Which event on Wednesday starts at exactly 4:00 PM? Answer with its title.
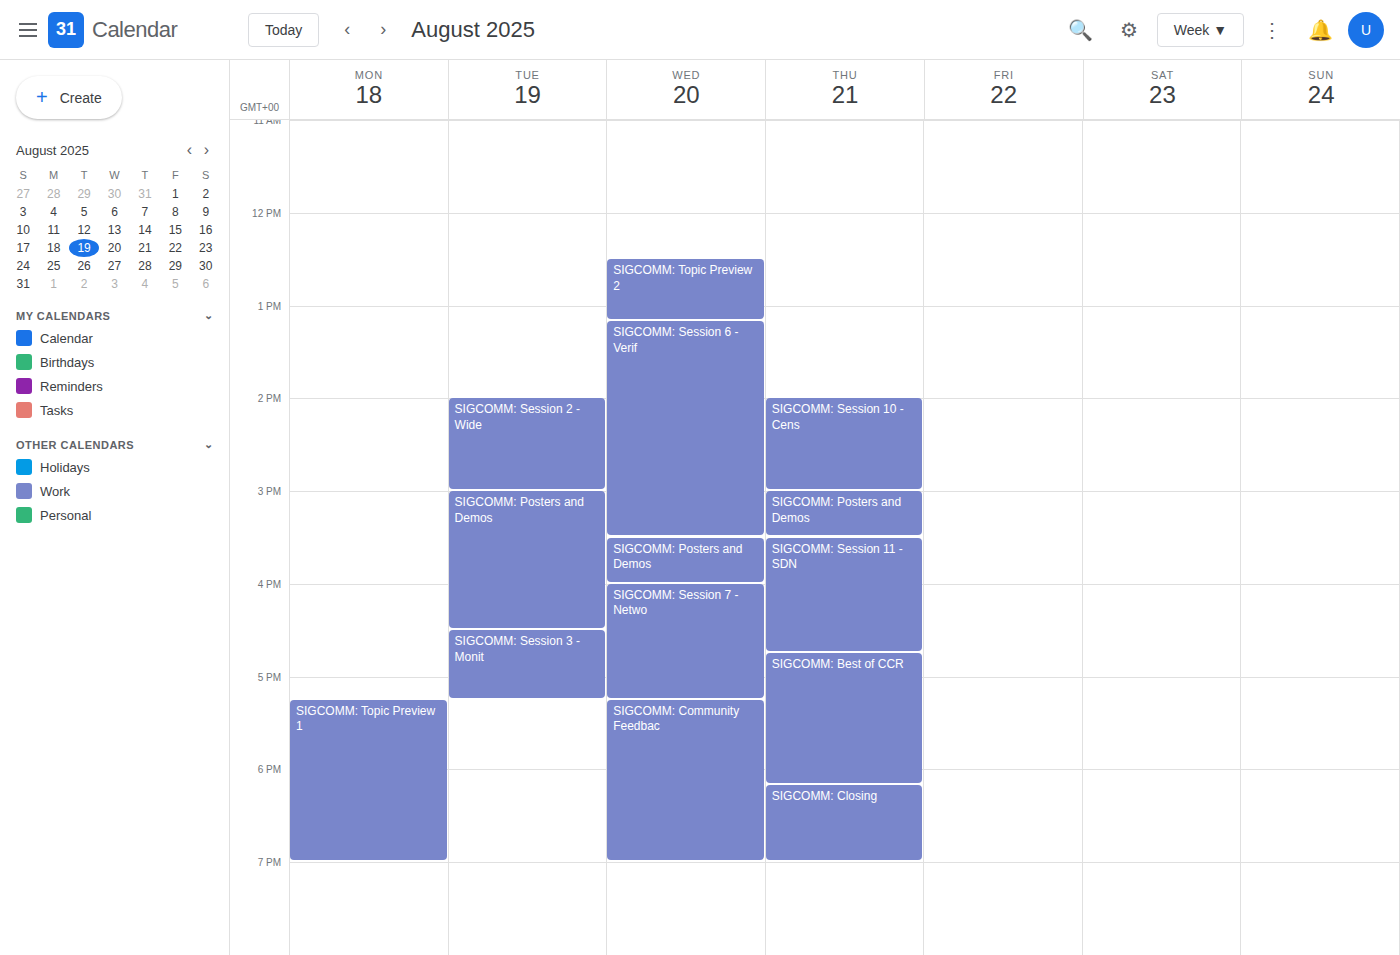
"SIGCOMM: Session 7 - Netwo"